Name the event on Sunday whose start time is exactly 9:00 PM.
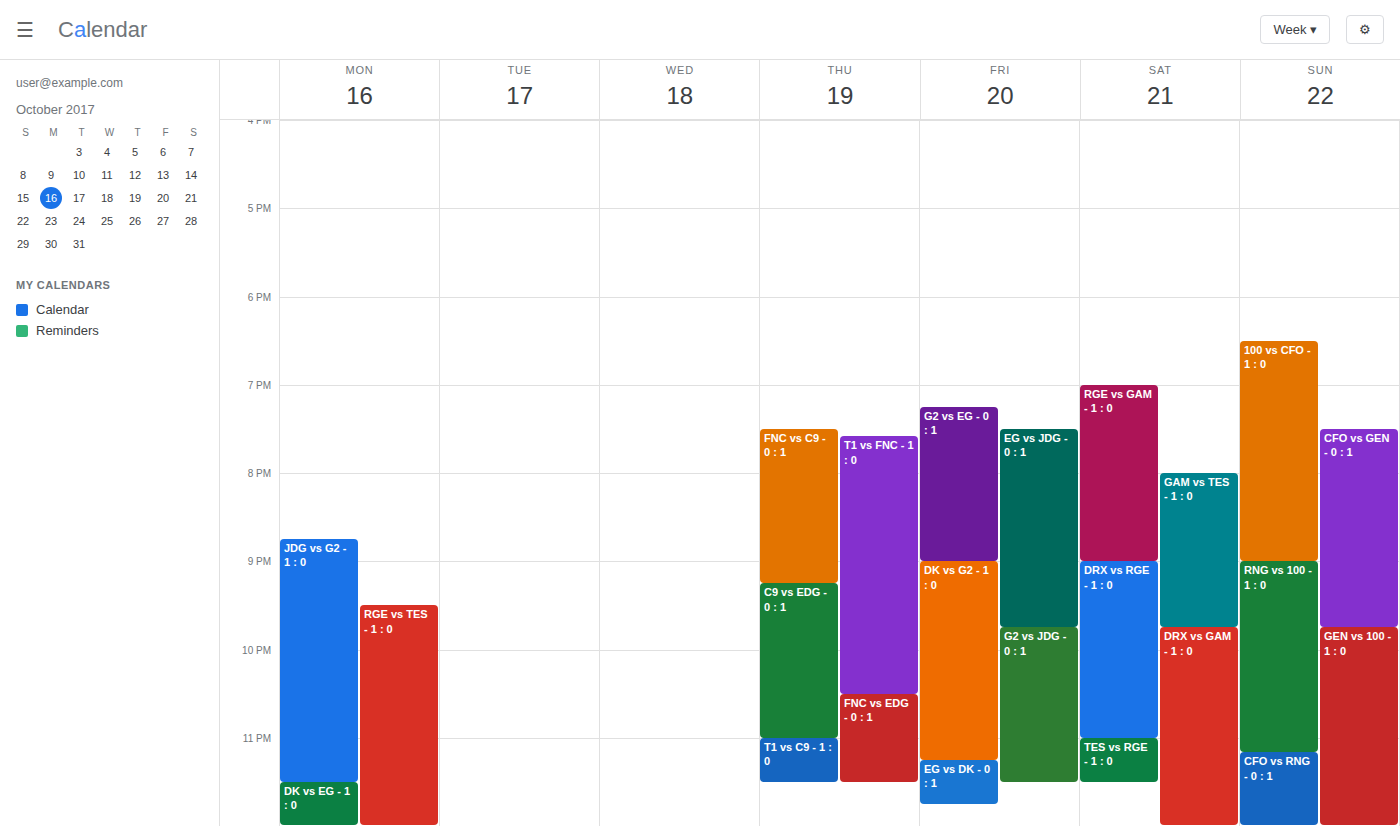
"RNG vs 100 - 1 : 0"